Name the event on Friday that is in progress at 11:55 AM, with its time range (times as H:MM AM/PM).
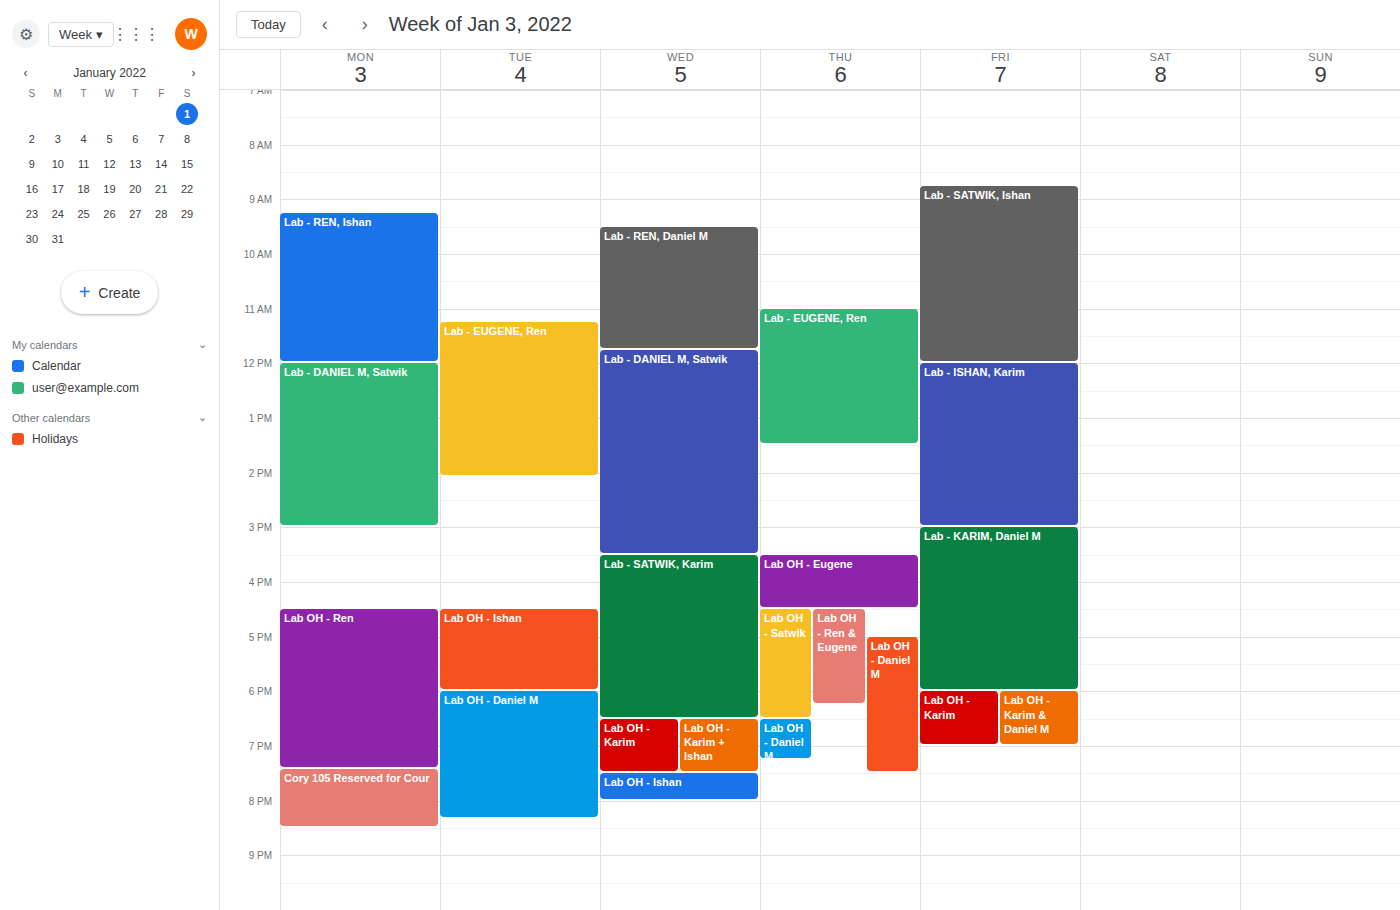
"Lab - SATWIK, Ishan", 8:45 AM to 12:00 PM